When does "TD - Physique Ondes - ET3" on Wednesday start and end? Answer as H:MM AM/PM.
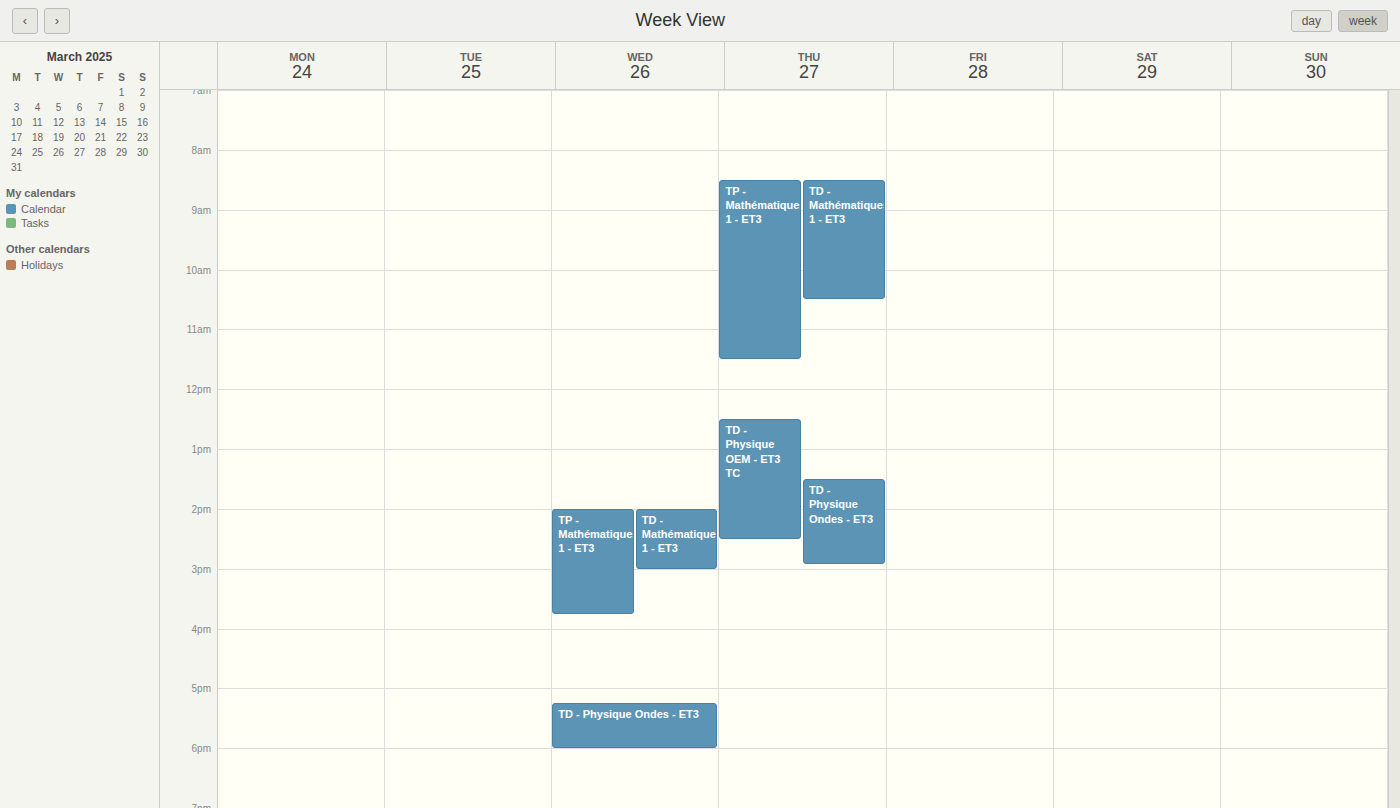
5:15 PM to 6:00 PM